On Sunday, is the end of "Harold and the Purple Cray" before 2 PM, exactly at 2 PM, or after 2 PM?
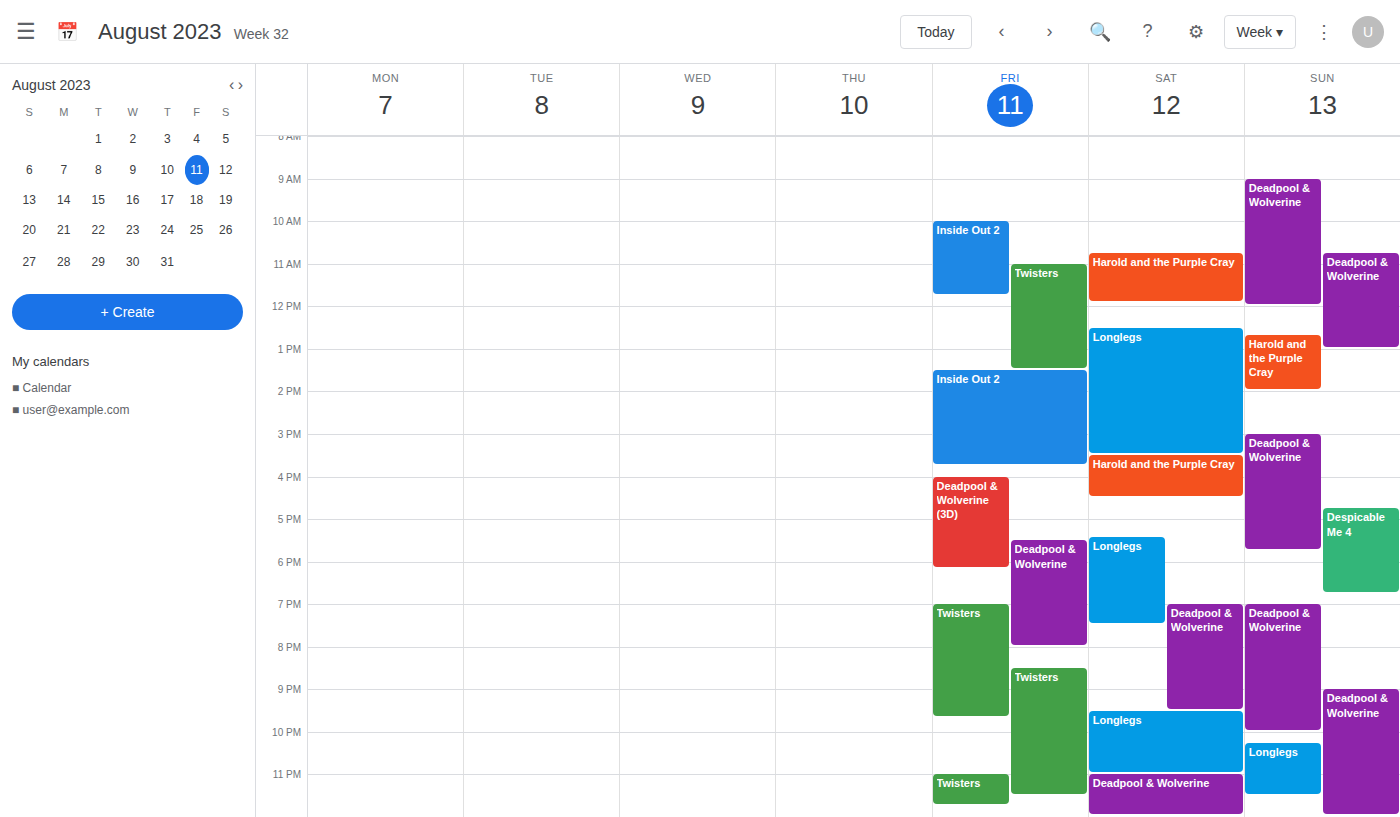
2:00 PM -- exactly at 2 PM, on the 2 PM line.